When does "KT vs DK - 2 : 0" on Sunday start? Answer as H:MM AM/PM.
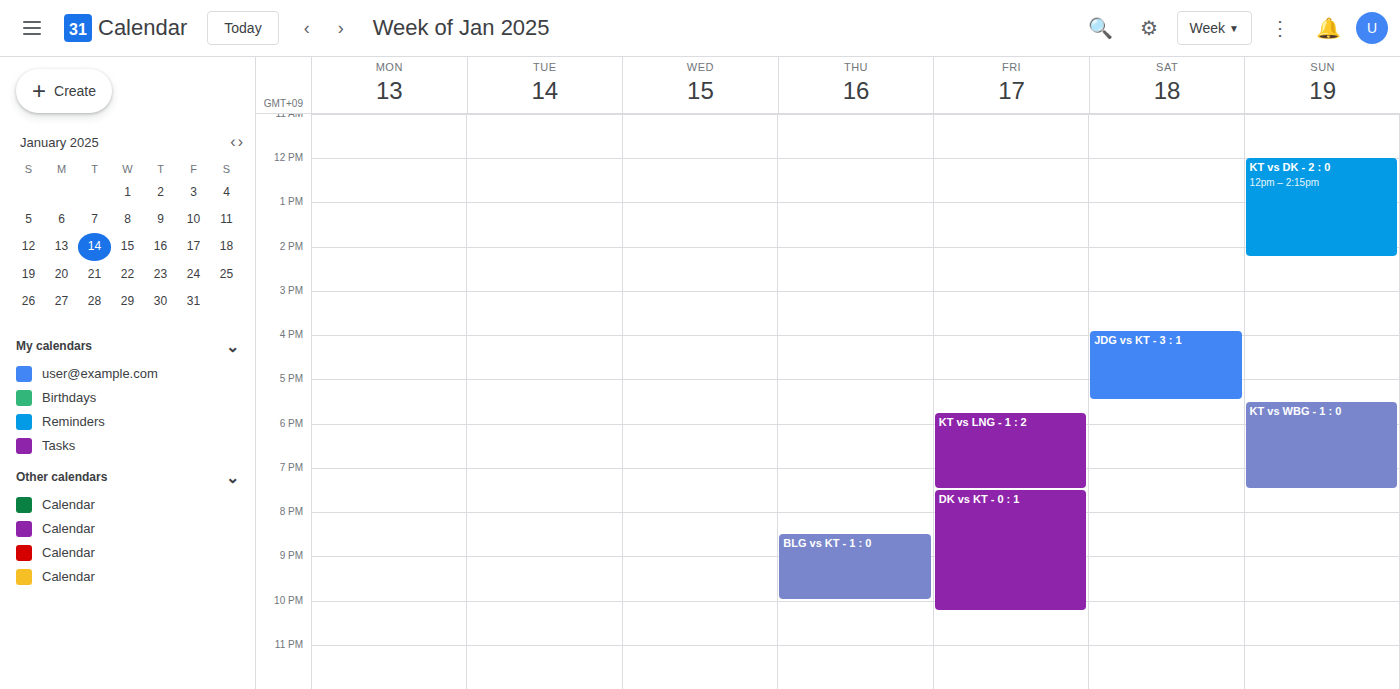
12:00 PM